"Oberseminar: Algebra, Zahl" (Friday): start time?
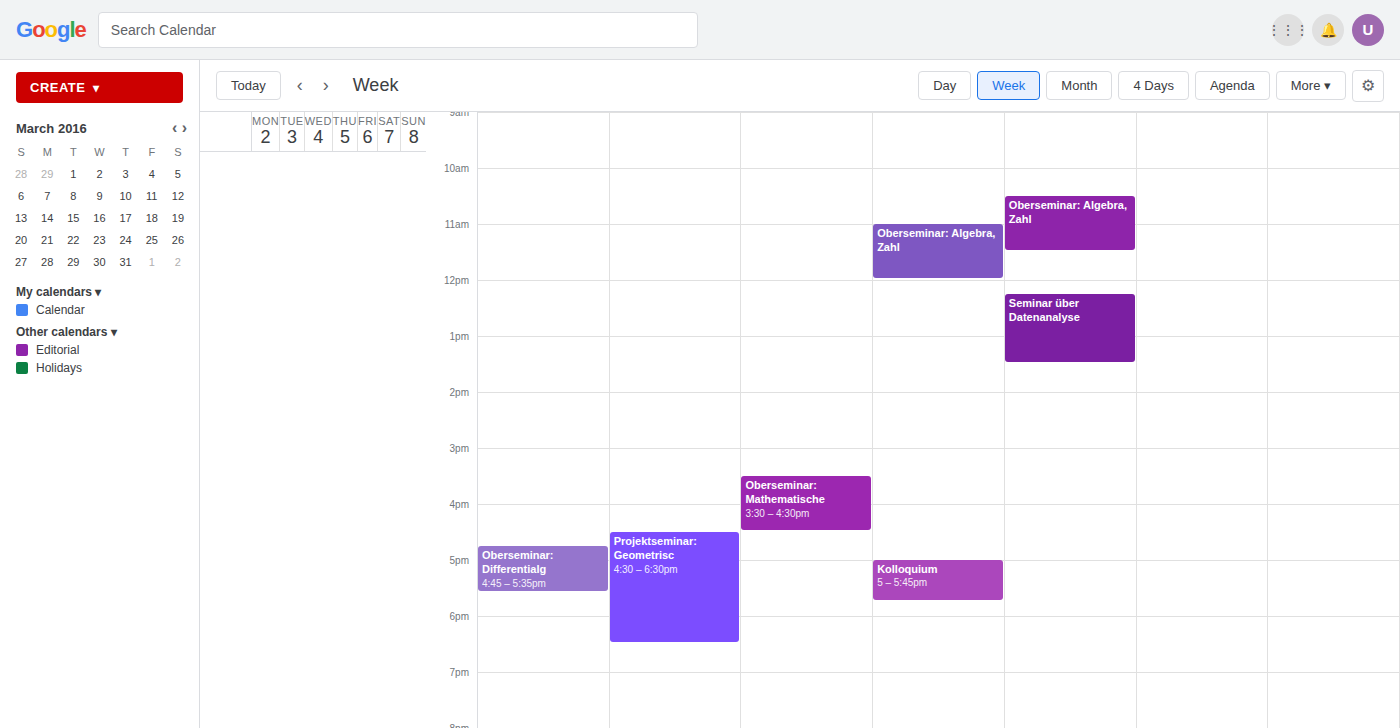
10:30 AM